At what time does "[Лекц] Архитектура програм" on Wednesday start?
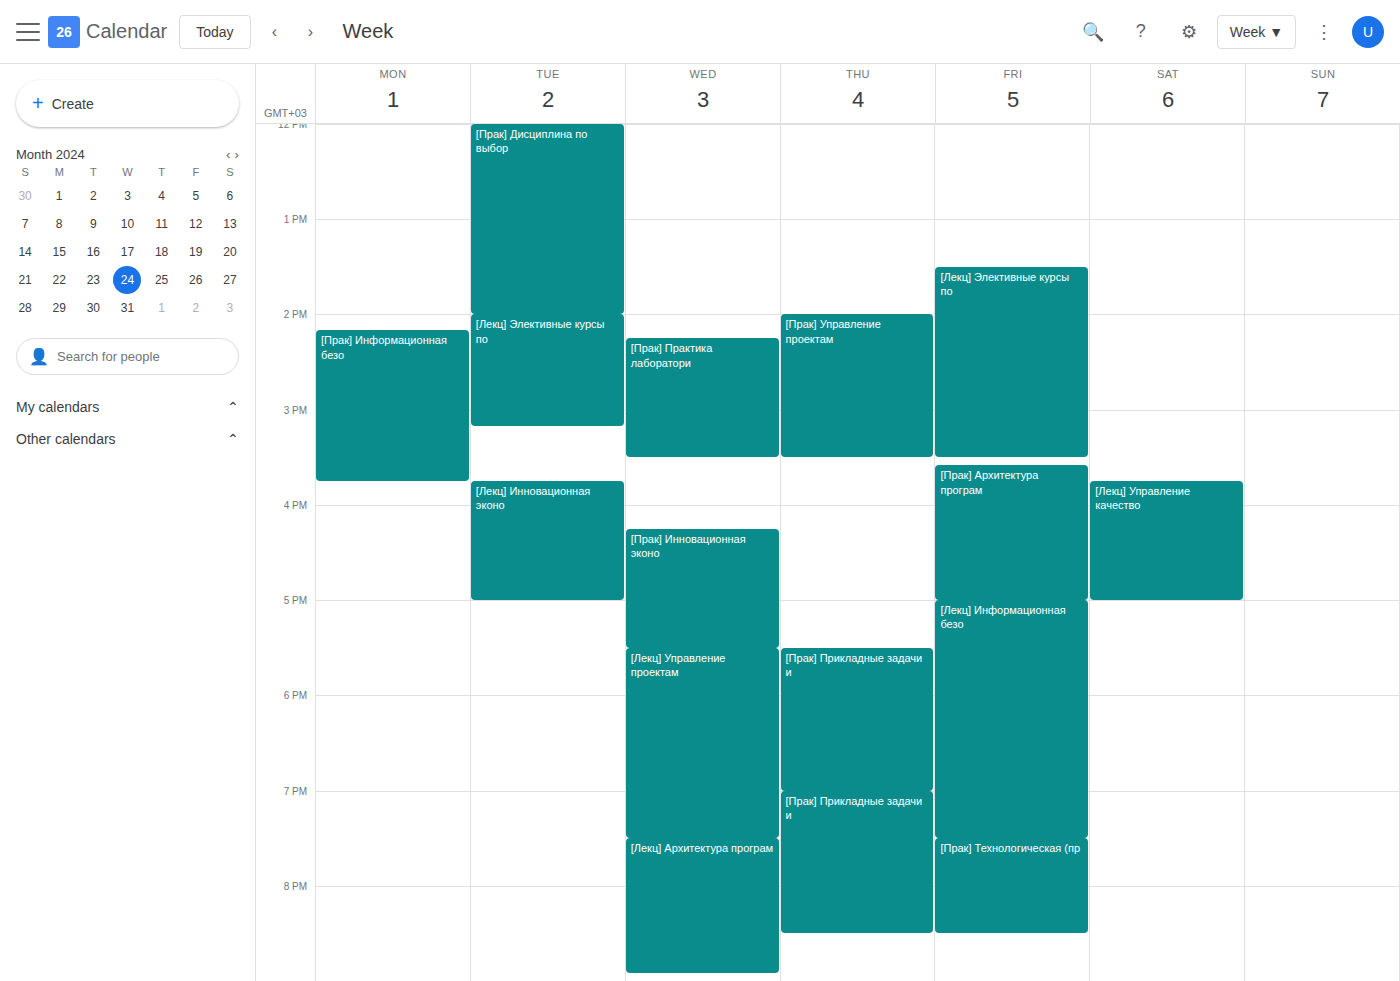
19:30